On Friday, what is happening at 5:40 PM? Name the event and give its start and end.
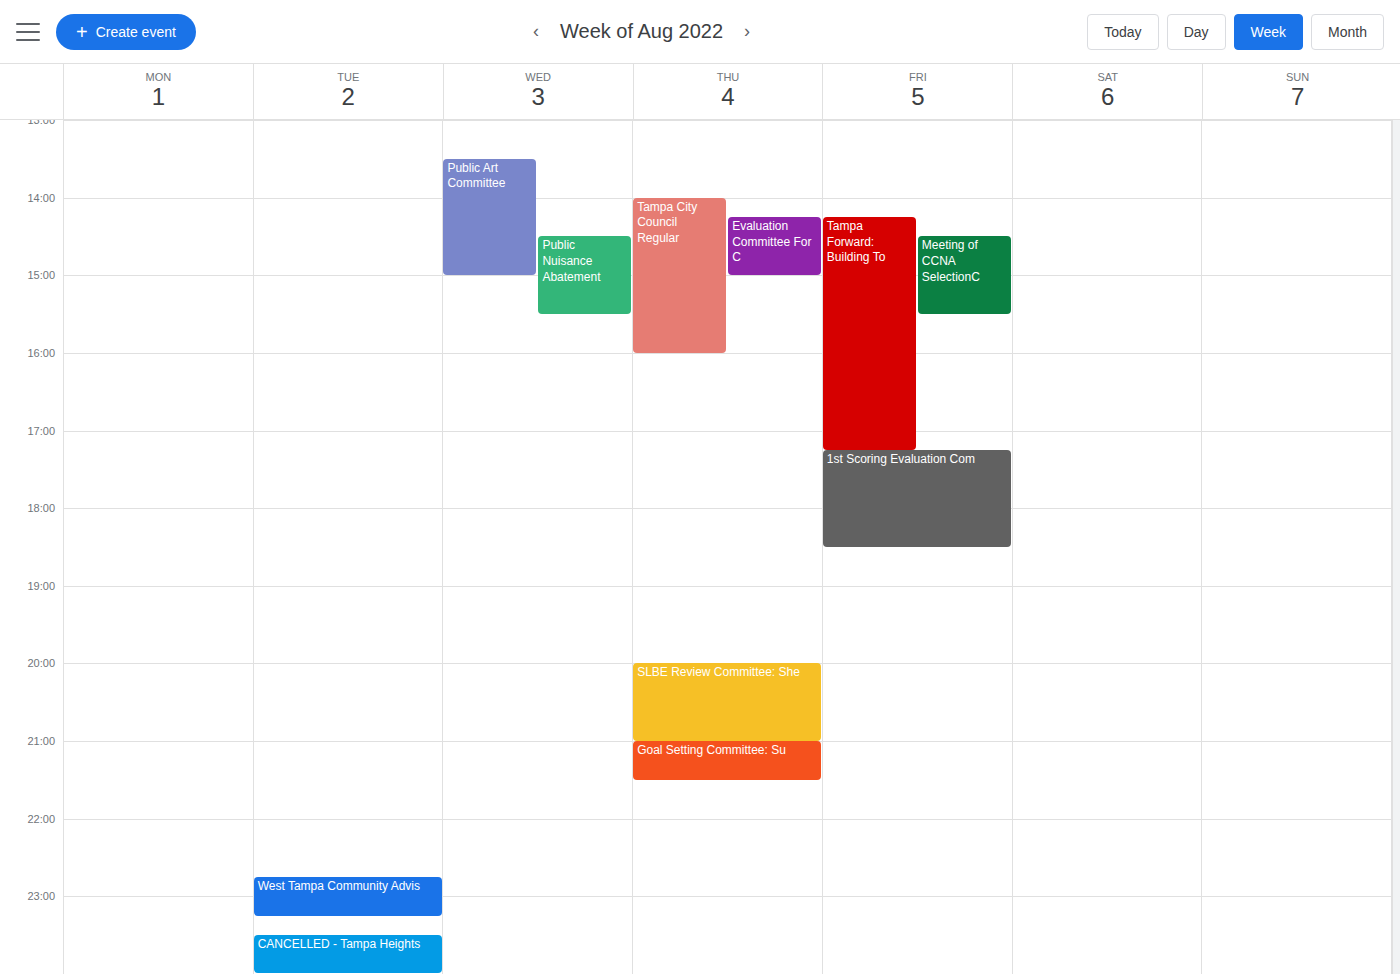
"1st Scoring Evaluation Com", 5:15 PM to 6:30 PM